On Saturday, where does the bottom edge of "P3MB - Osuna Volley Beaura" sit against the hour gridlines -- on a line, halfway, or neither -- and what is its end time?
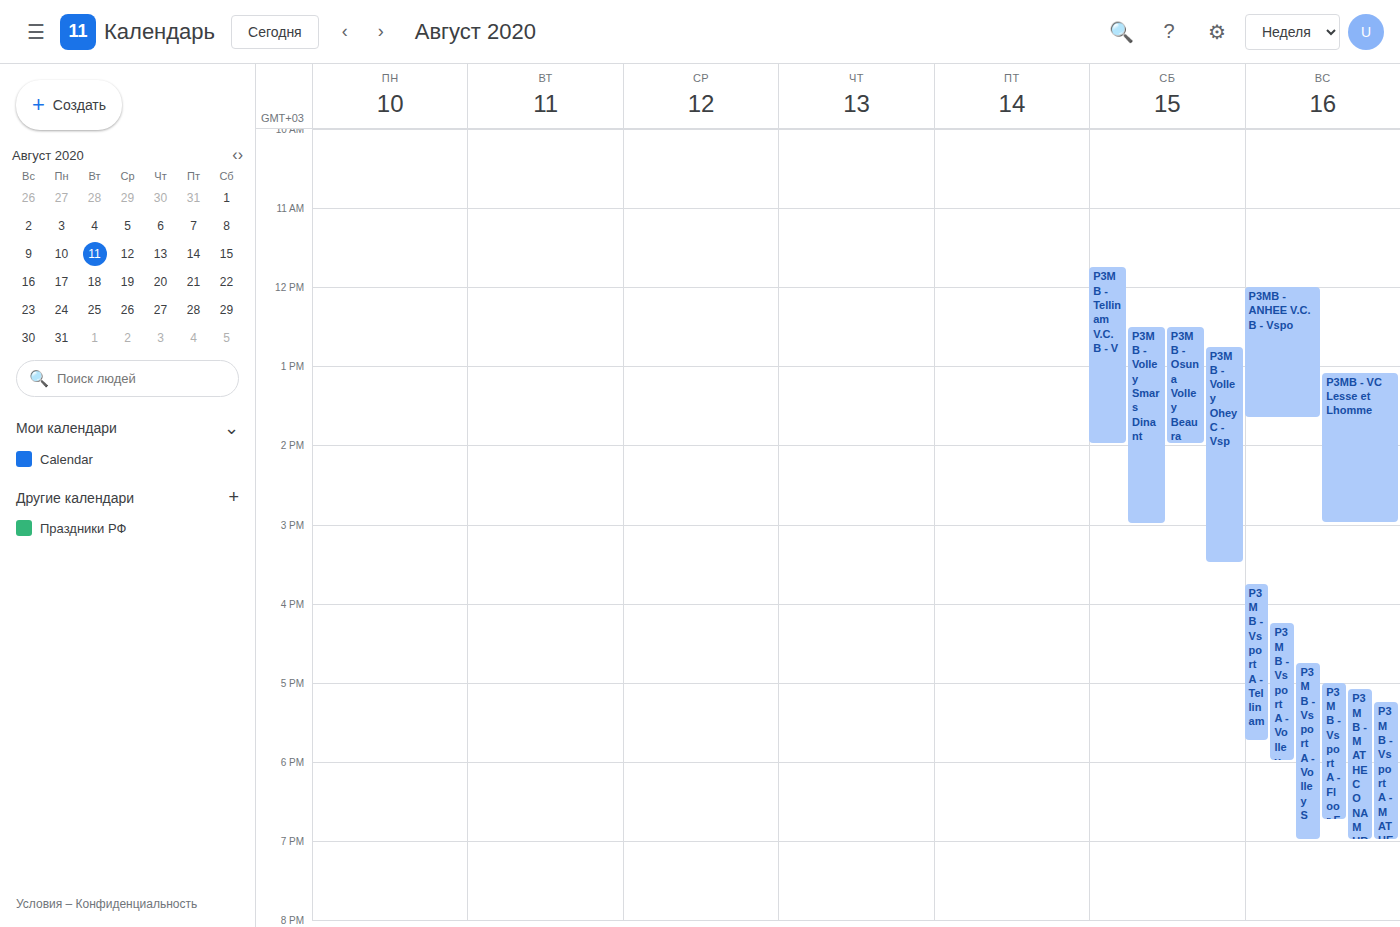
2:00 PM -- exactly on the 2 PM line.